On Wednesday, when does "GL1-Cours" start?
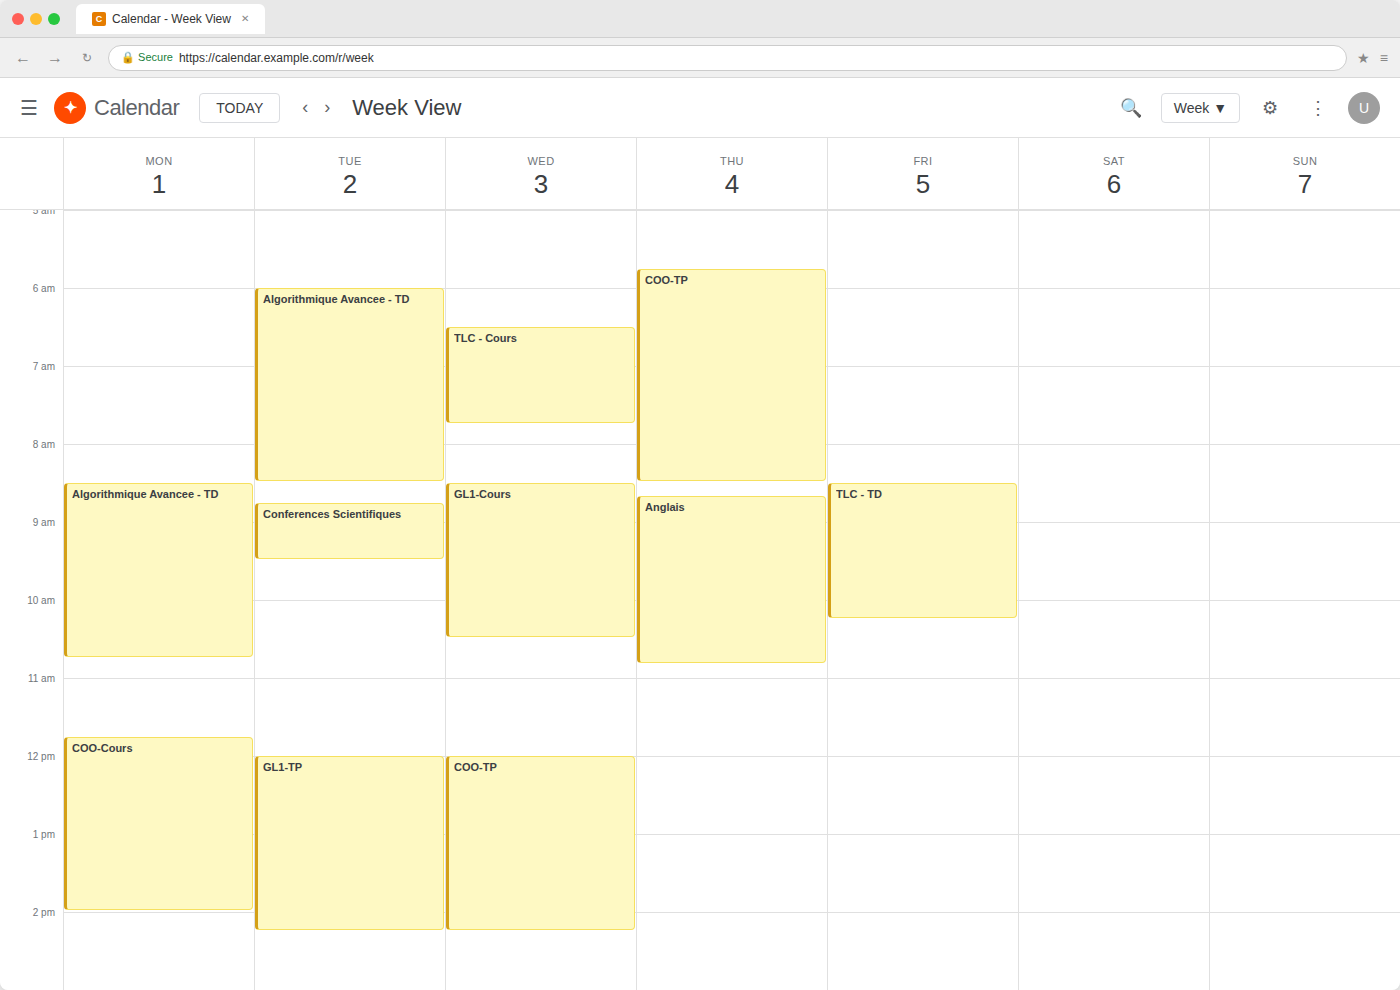
8:30 AM